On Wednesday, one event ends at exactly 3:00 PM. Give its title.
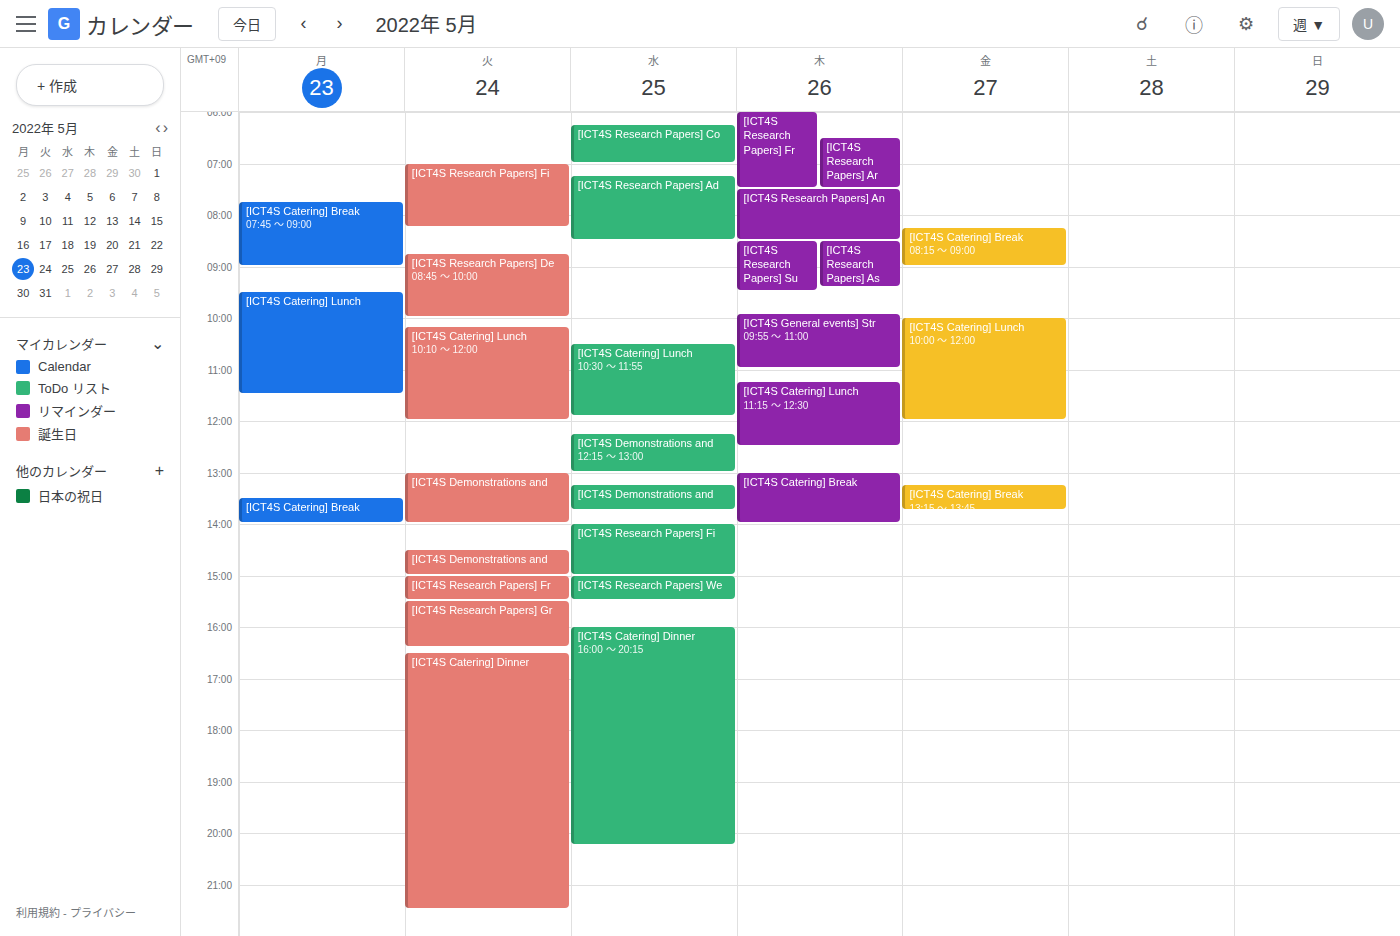
"[ICT4S Research Papers] Fi"